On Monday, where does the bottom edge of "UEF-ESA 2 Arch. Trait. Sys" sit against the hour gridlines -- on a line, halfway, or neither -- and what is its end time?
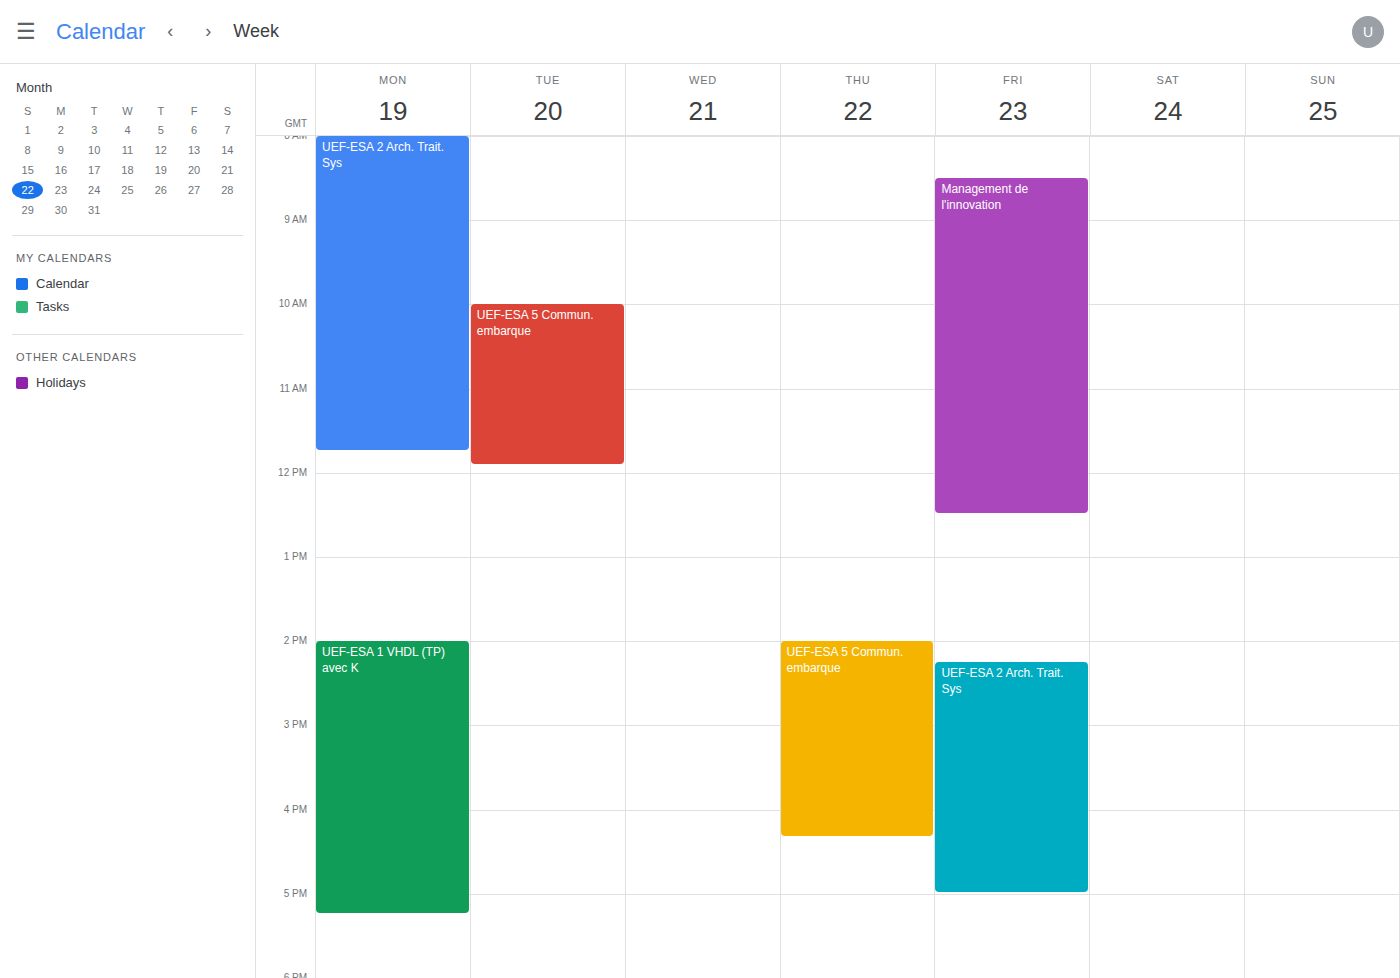
11:45 AM -- neither: three quarters of the way from the 11 AM line to the 12 PM line.